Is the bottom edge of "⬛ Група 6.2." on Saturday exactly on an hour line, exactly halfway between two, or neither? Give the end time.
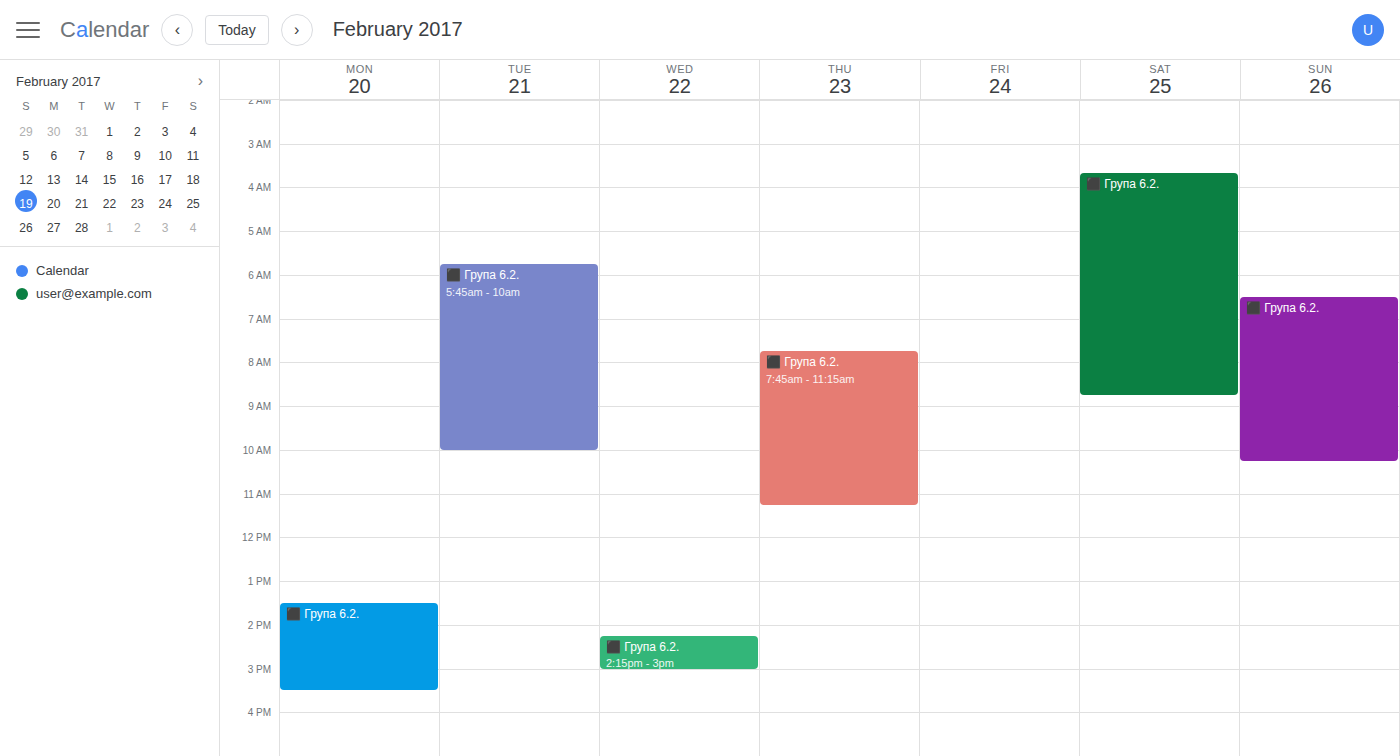
8:45 AM -- neither: three quarters of the way from the 8 AM line to the 9 AM line.